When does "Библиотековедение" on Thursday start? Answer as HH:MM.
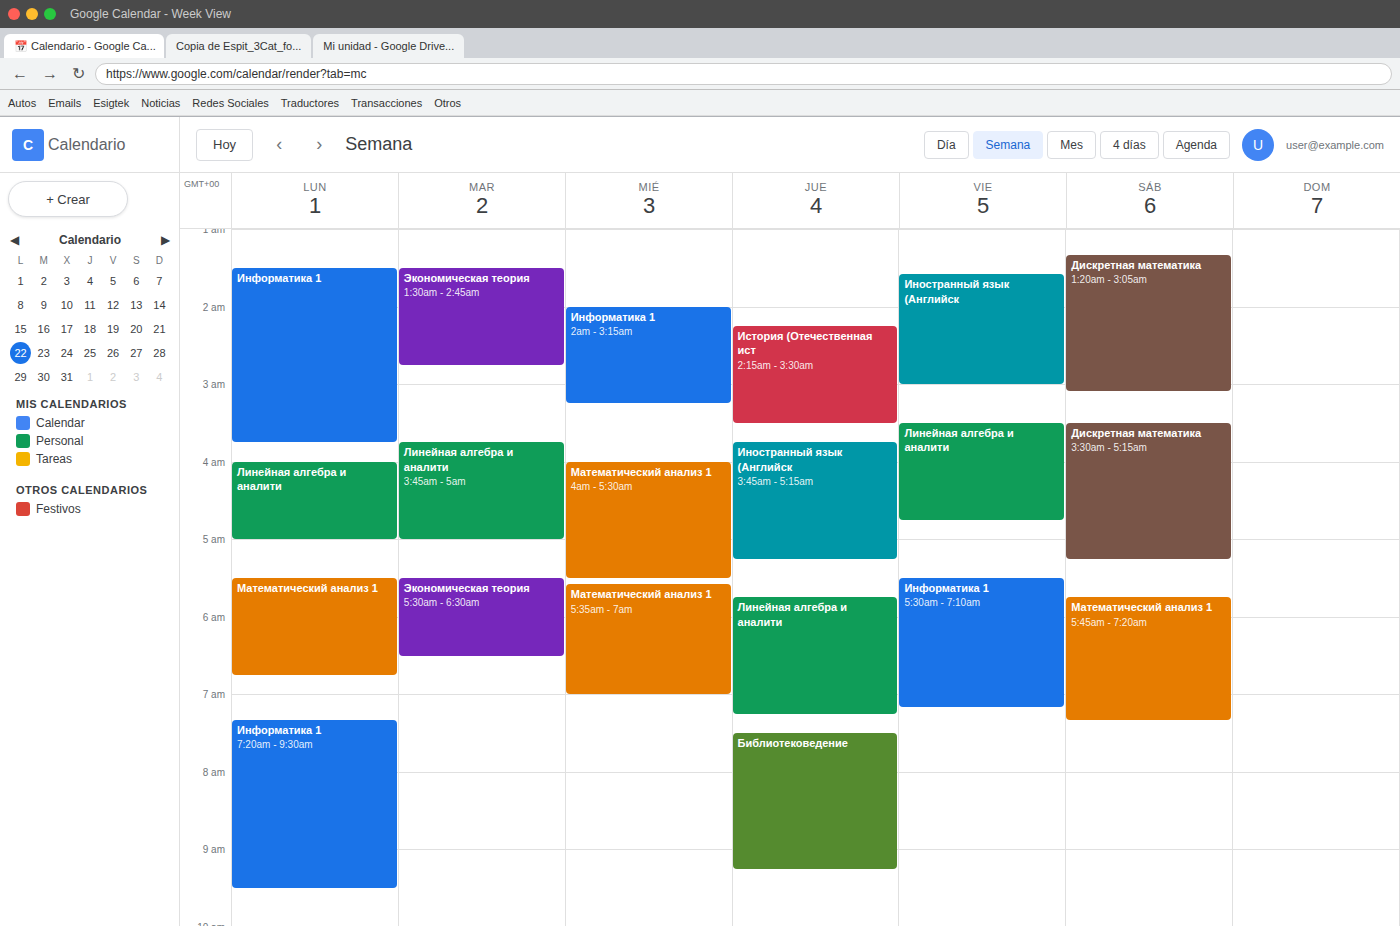
07:30